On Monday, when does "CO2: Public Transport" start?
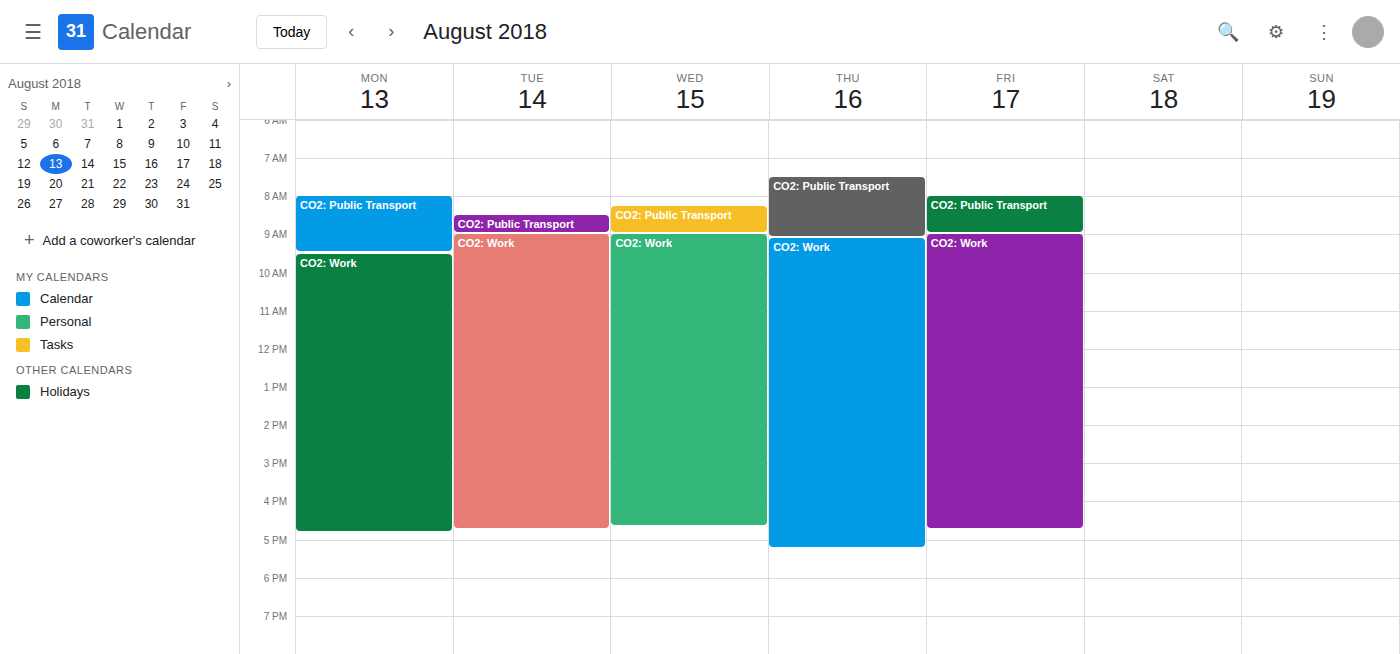
8:00 AM